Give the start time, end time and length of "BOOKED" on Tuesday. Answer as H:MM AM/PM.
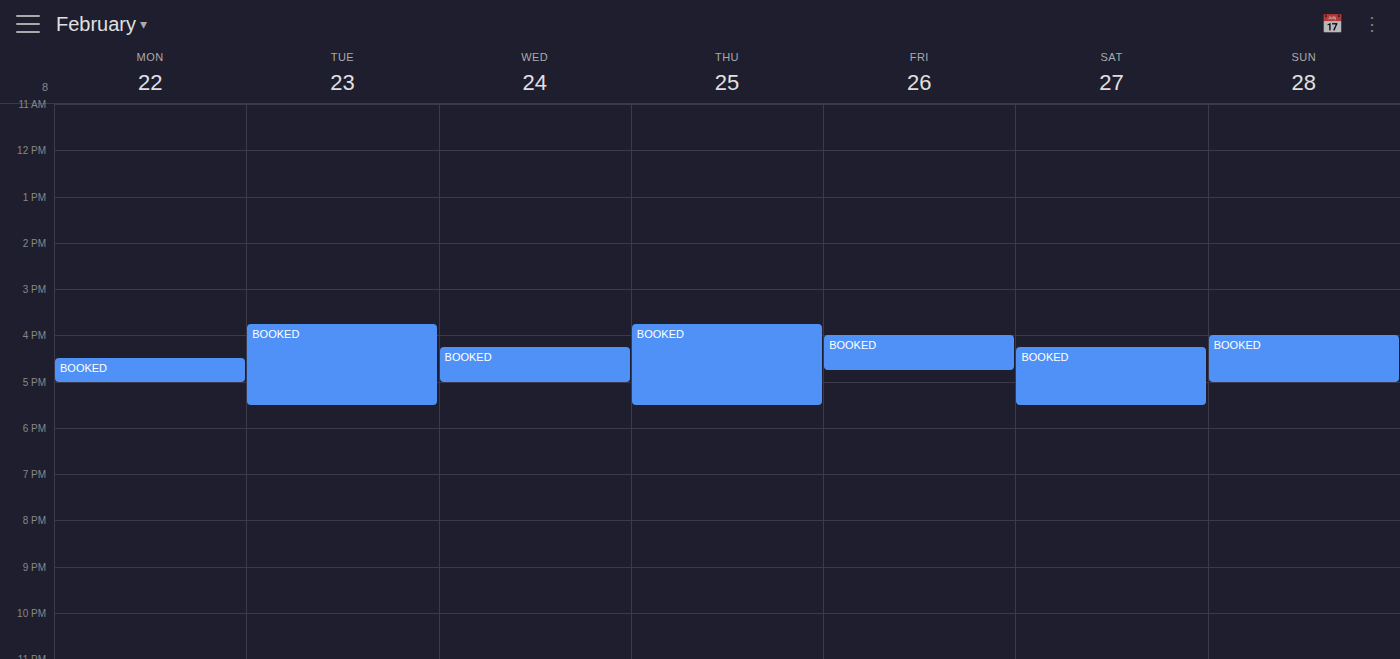
3:45 PM to 5:30 PM, 1 hour 45 minutes